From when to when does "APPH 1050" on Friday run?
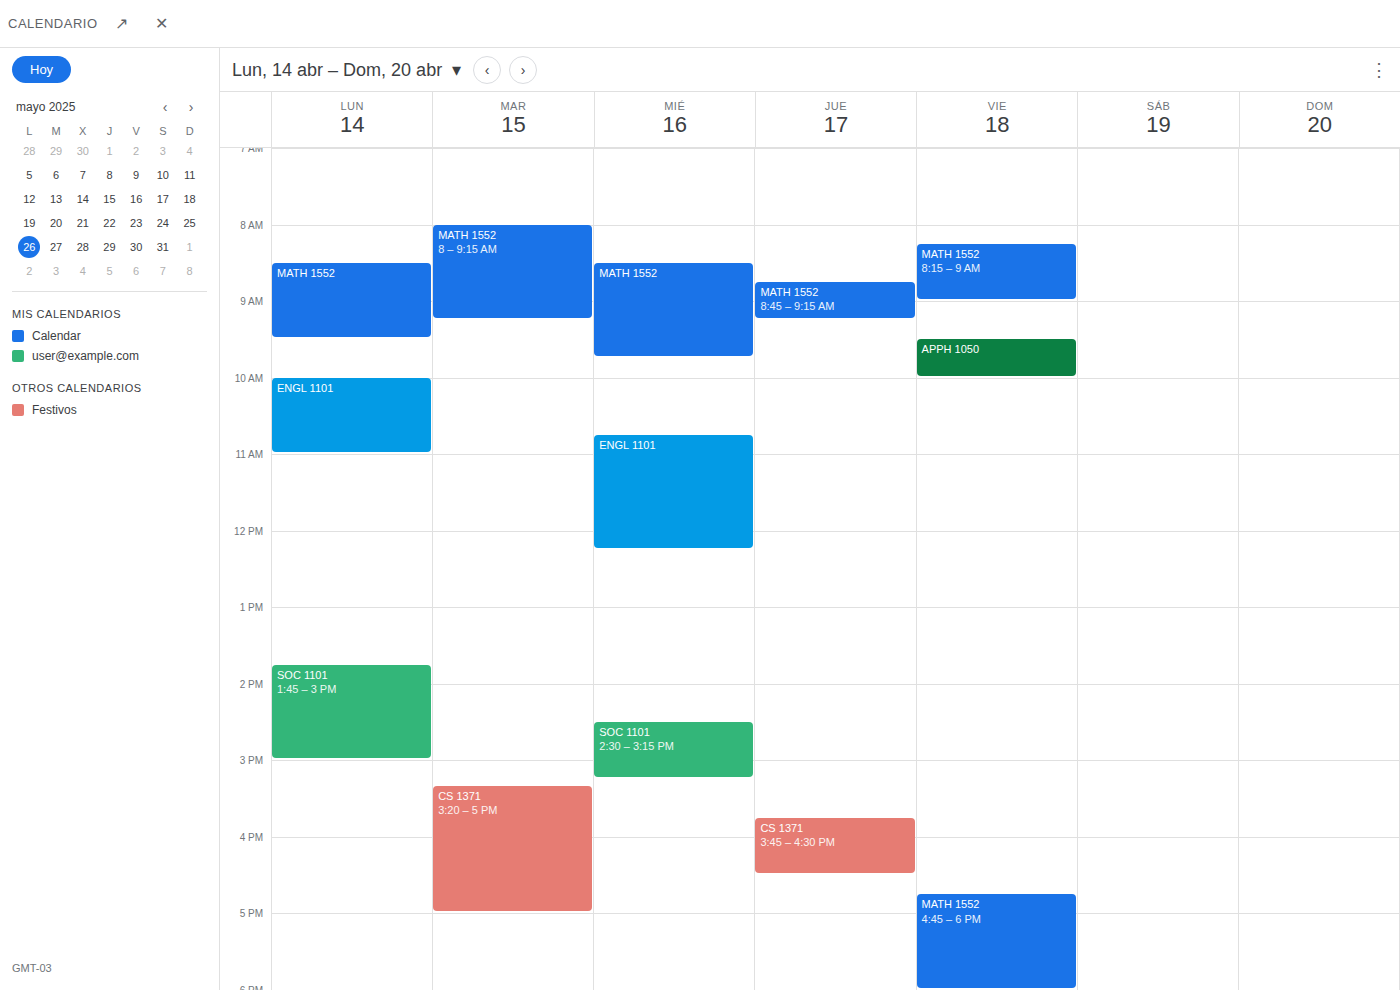
9:30 AM to 10:00 AM